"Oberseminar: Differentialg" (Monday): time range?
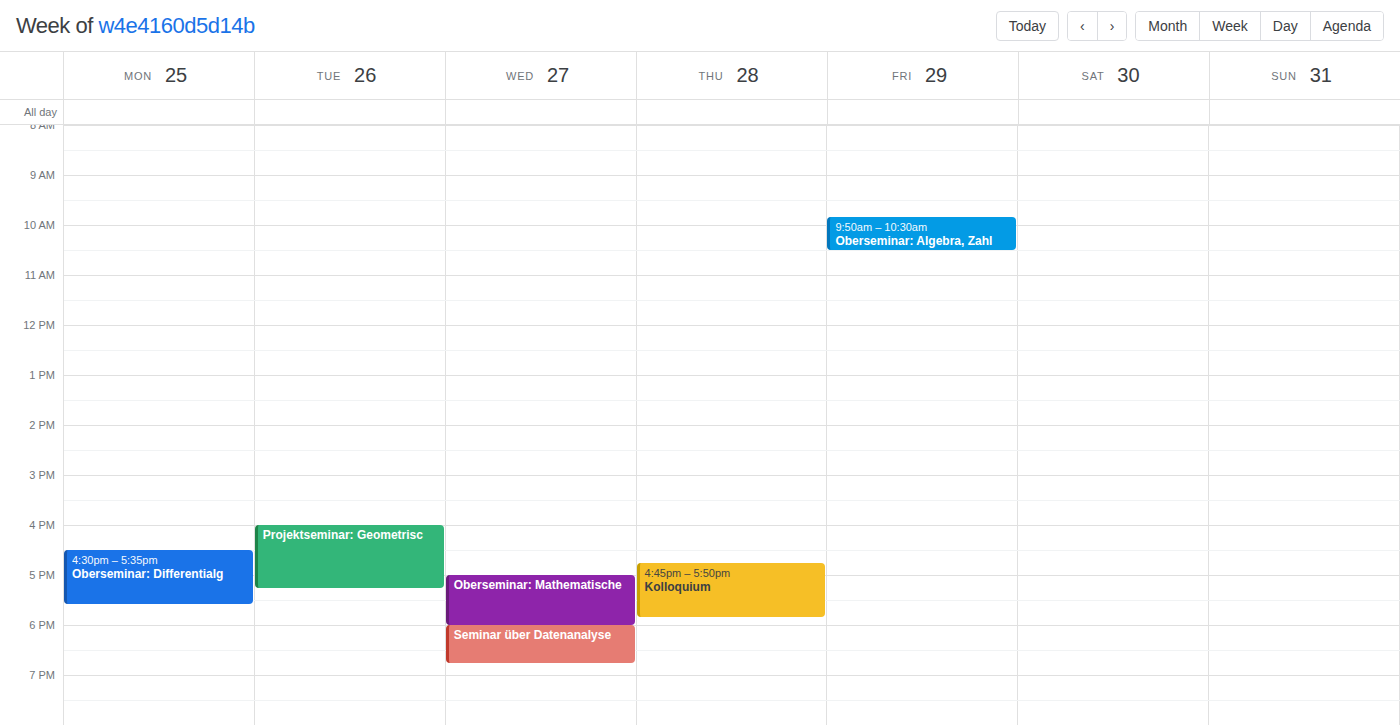
4:30 PM to 5:35 PM